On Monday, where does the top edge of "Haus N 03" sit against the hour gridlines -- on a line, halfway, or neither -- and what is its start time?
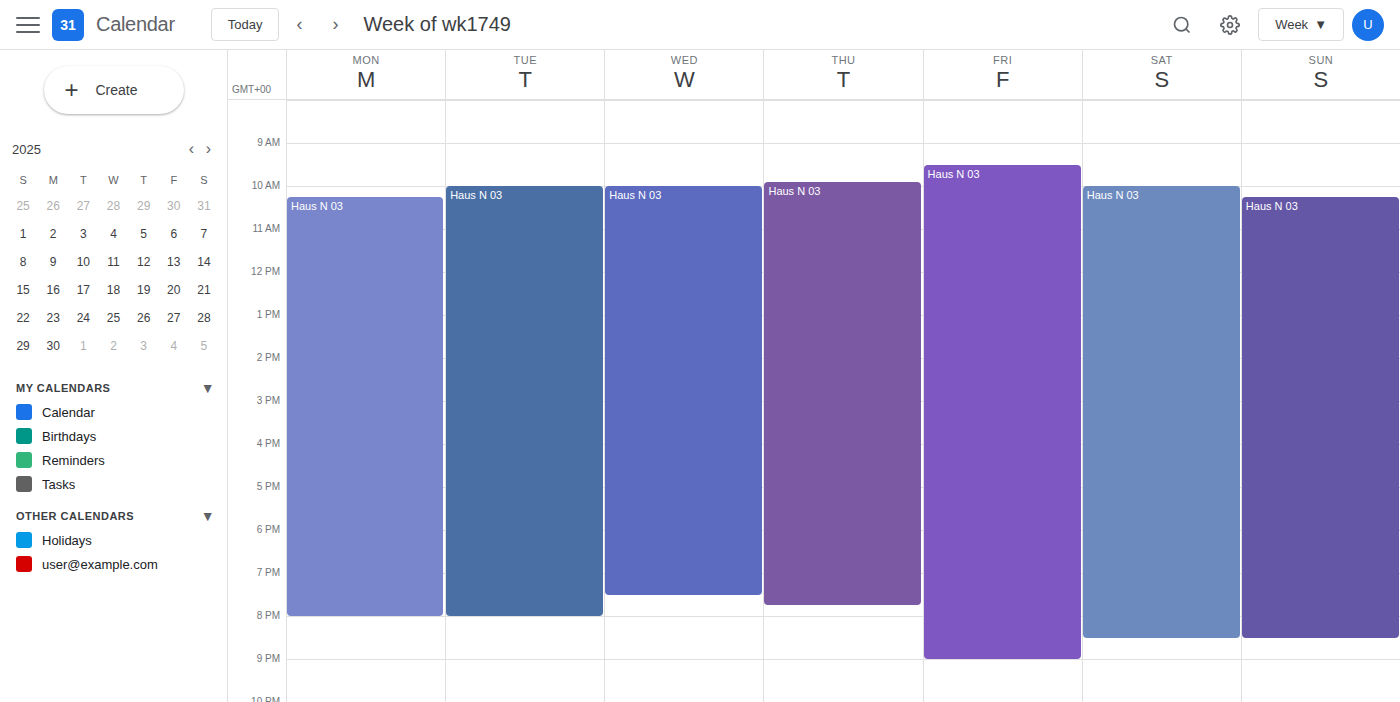
10:15 -- neither: a quarter of the way from the 10:00 line to the 11:00 line.